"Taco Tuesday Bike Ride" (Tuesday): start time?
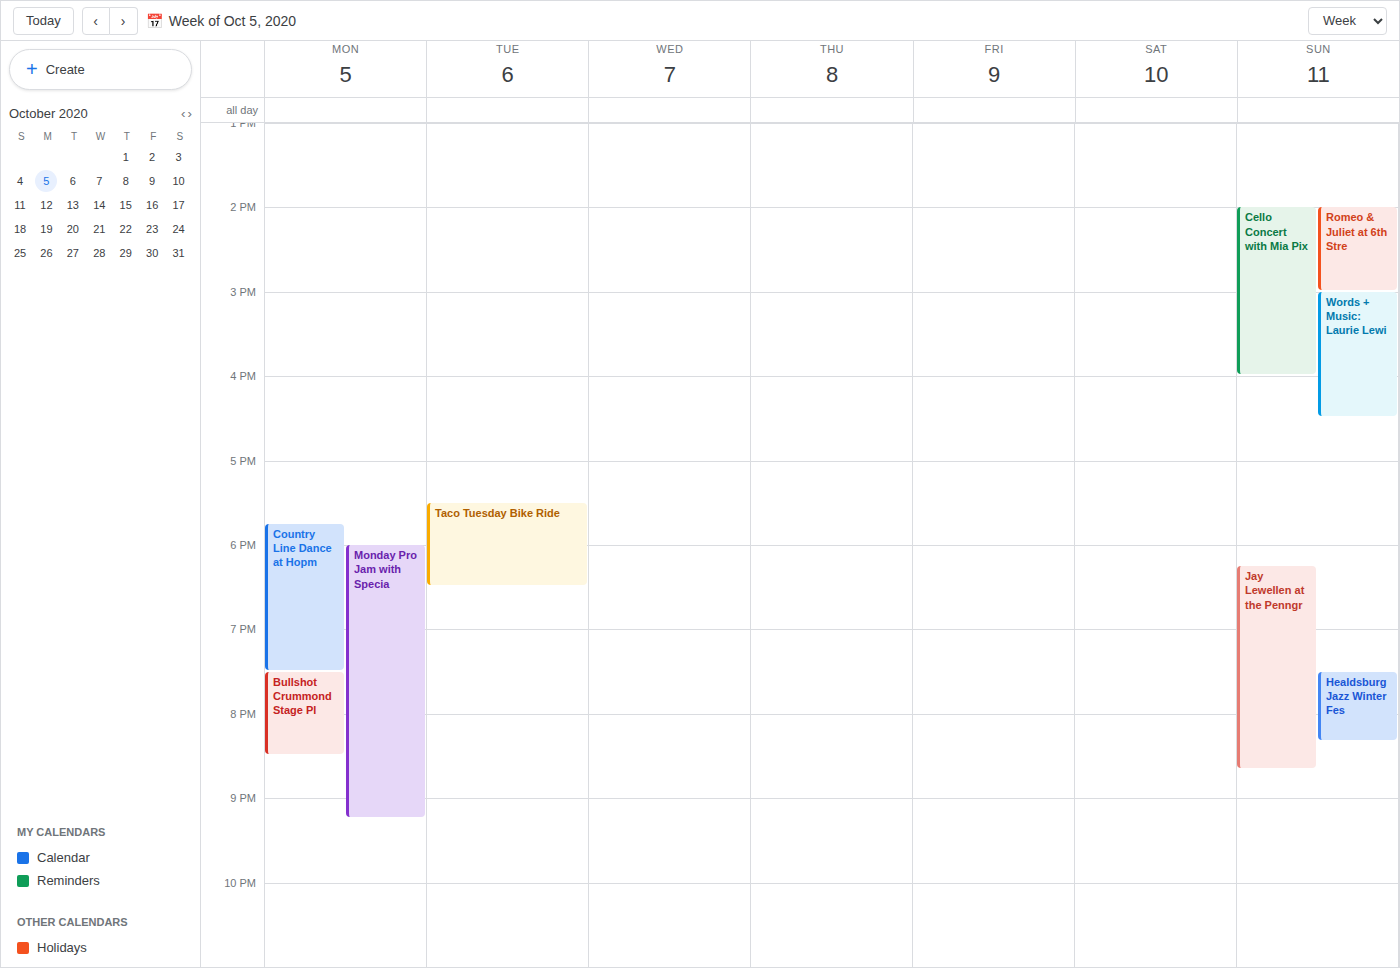
5:30 PM